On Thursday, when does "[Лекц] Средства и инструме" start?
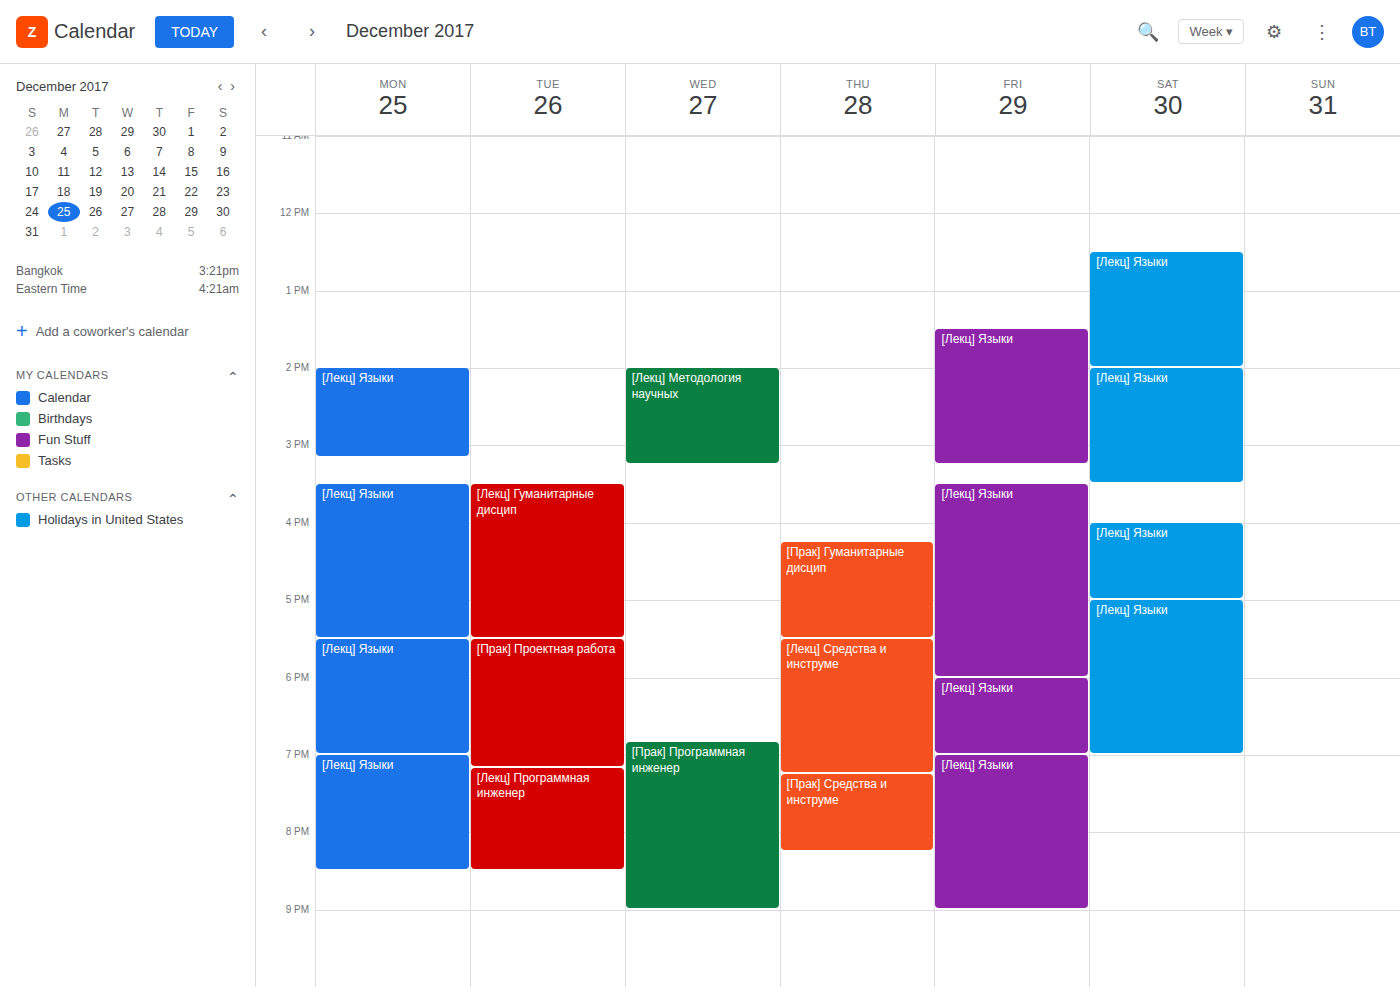
5:30 PM